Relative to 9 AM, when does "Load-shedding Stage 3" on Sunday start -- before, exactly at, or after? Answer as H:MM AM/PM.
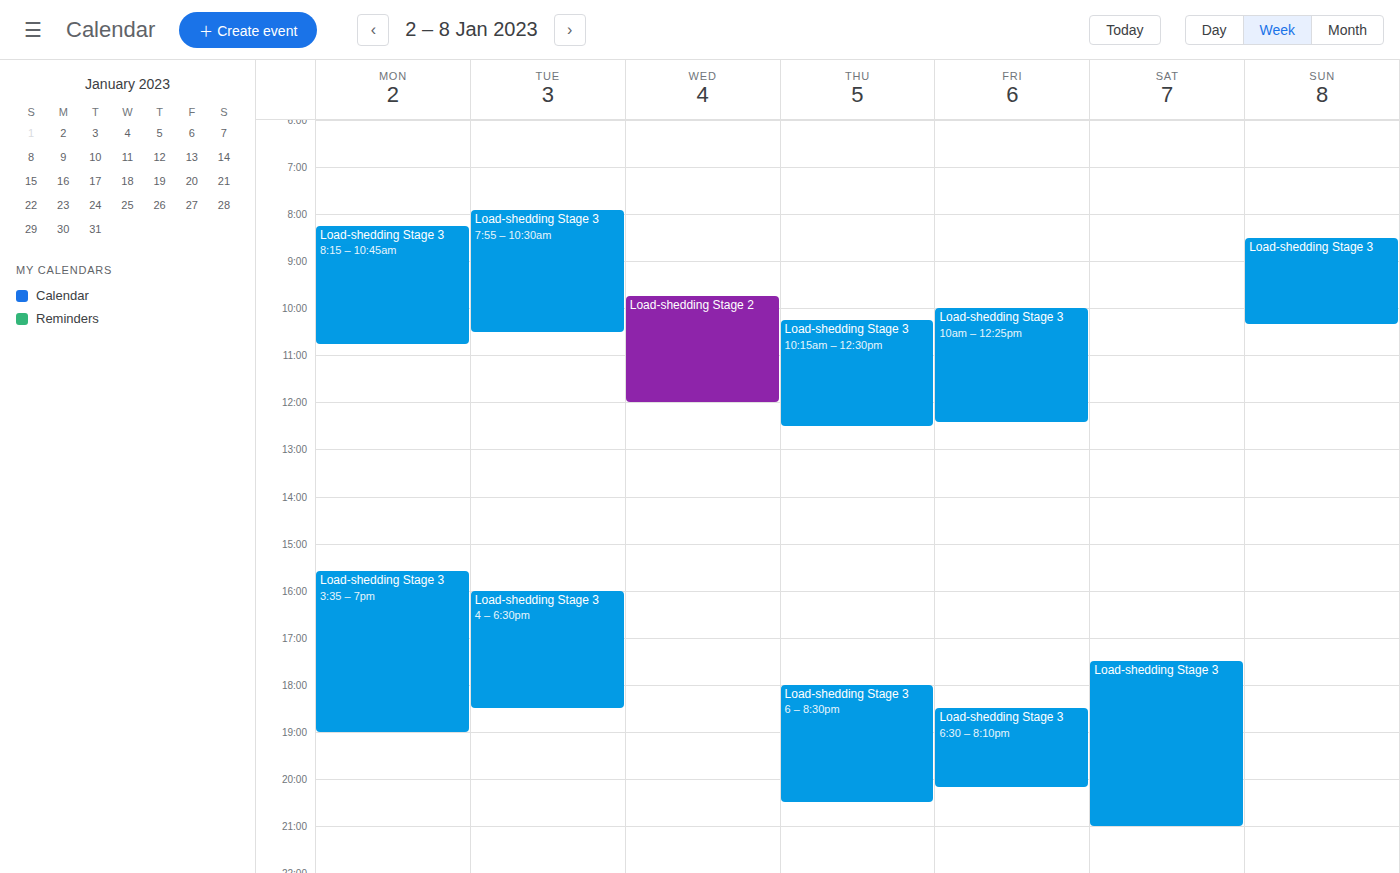
8:30 AM -- before 9 AM, 30 minutes above the 9 AM line.